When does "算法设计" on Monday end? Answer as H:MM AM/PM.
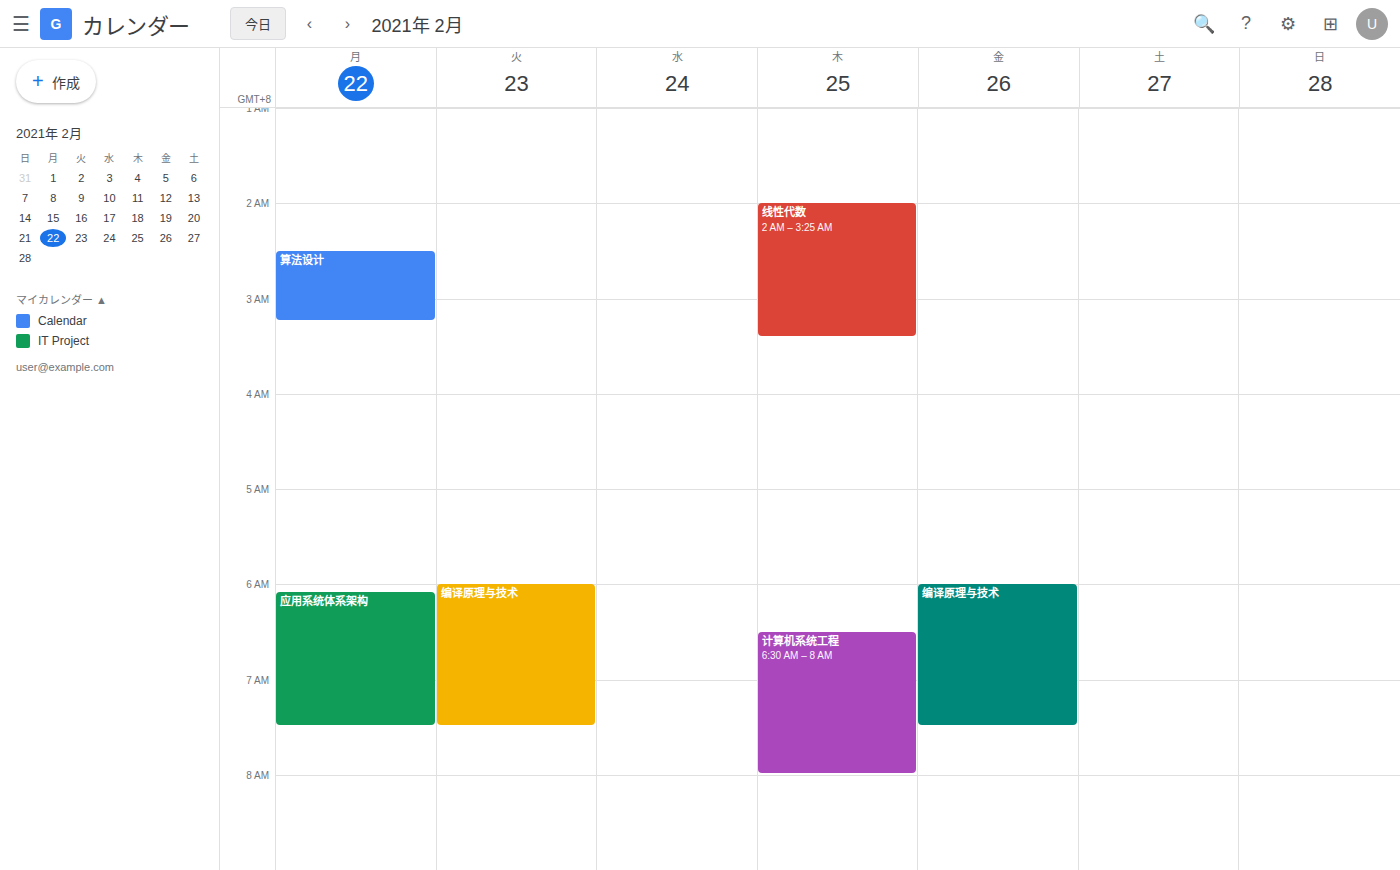
3:15 AM